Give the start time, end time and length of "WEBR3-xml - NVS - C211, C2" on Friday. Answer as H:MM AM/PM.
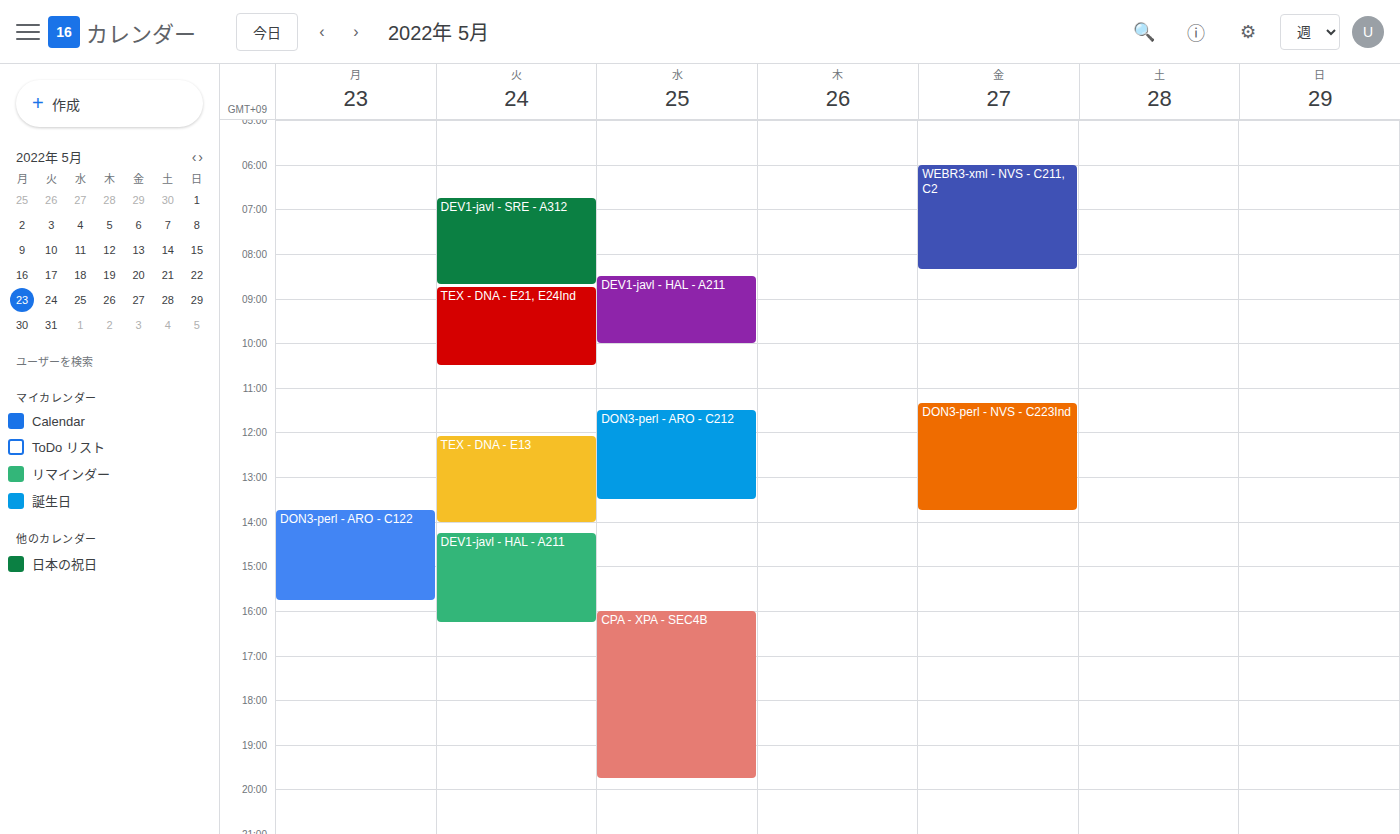
6:00 AM to 8:20 AM, 2 hours 20 minutes